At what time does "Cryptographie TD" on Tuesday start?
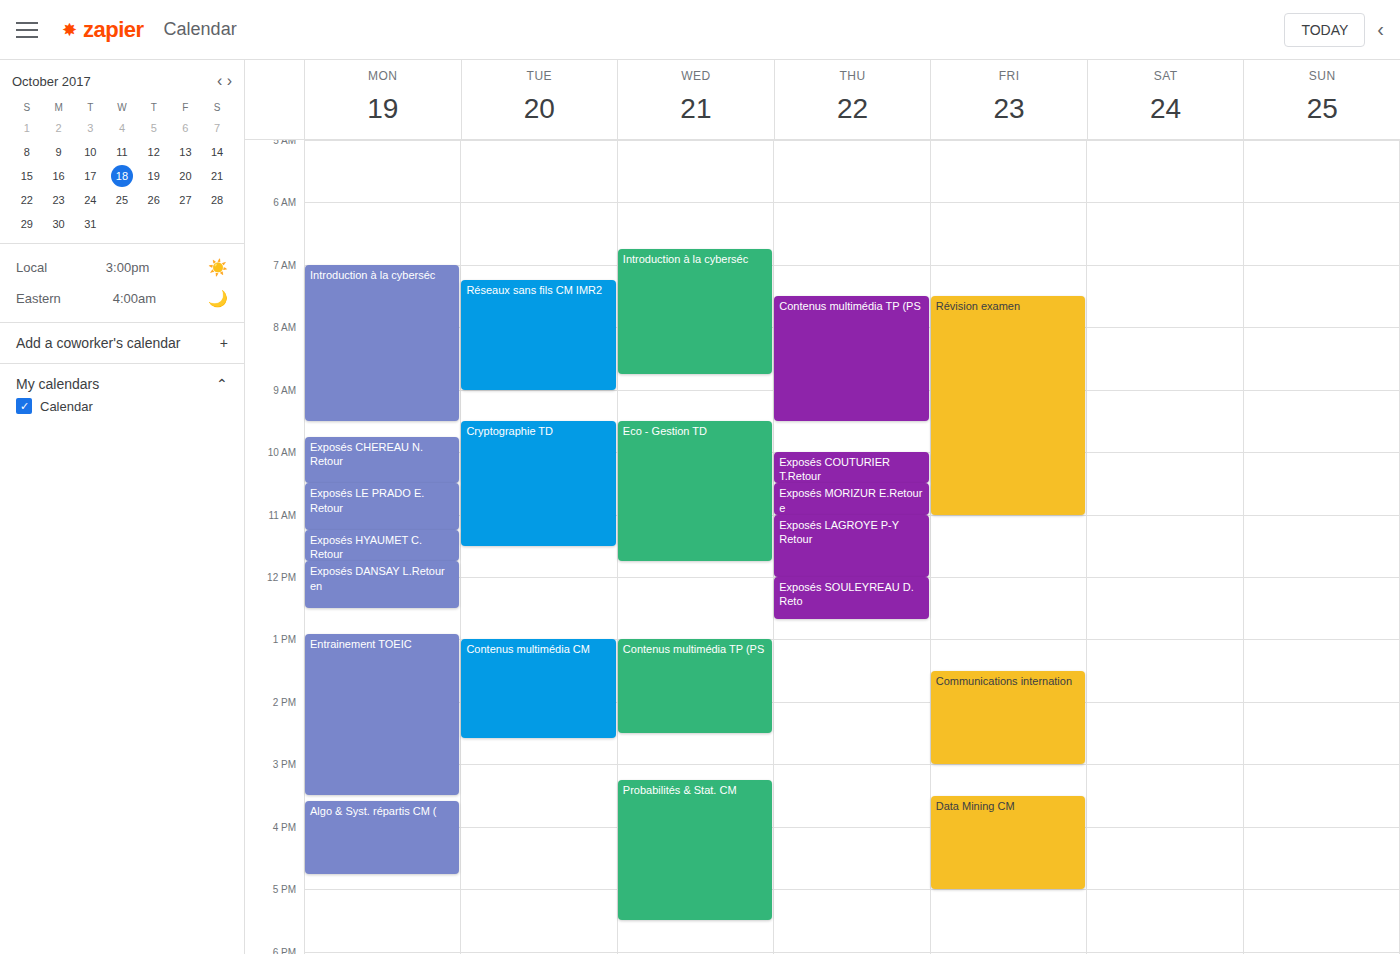
9:30 AM